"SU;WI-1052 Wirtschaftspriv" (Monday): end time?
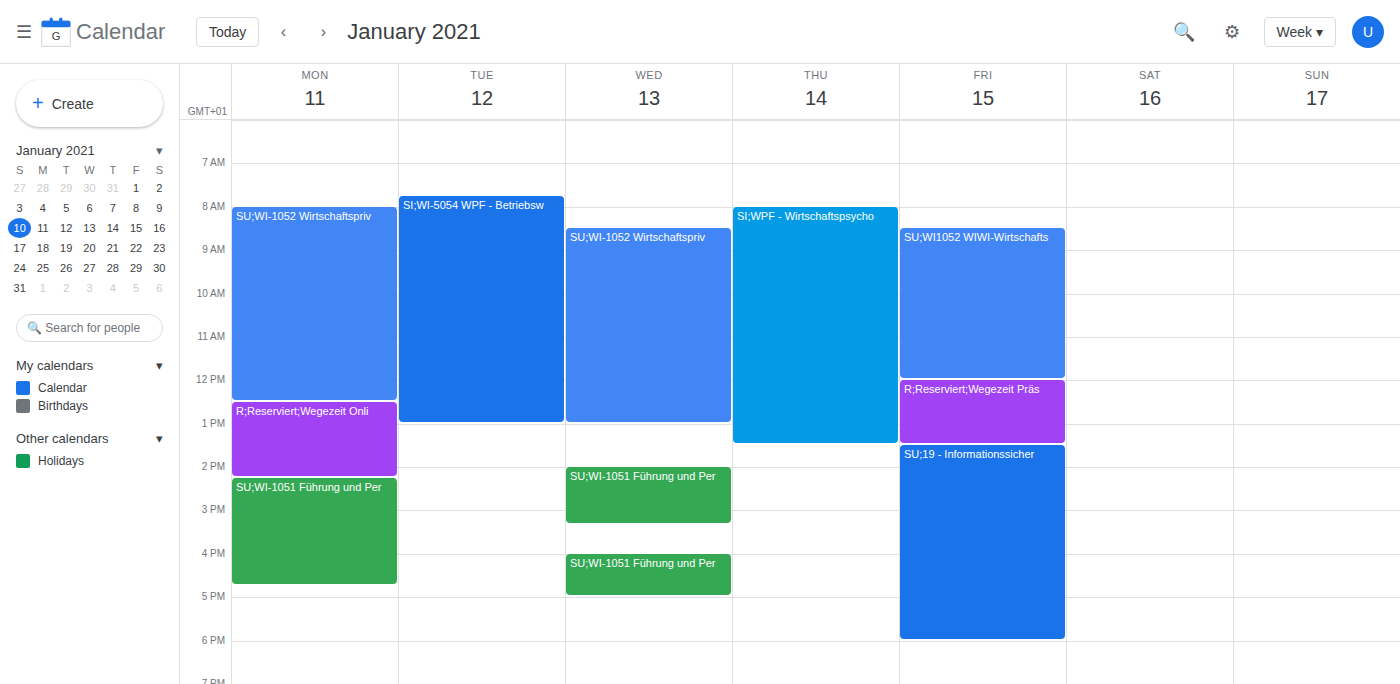
12:30 PM